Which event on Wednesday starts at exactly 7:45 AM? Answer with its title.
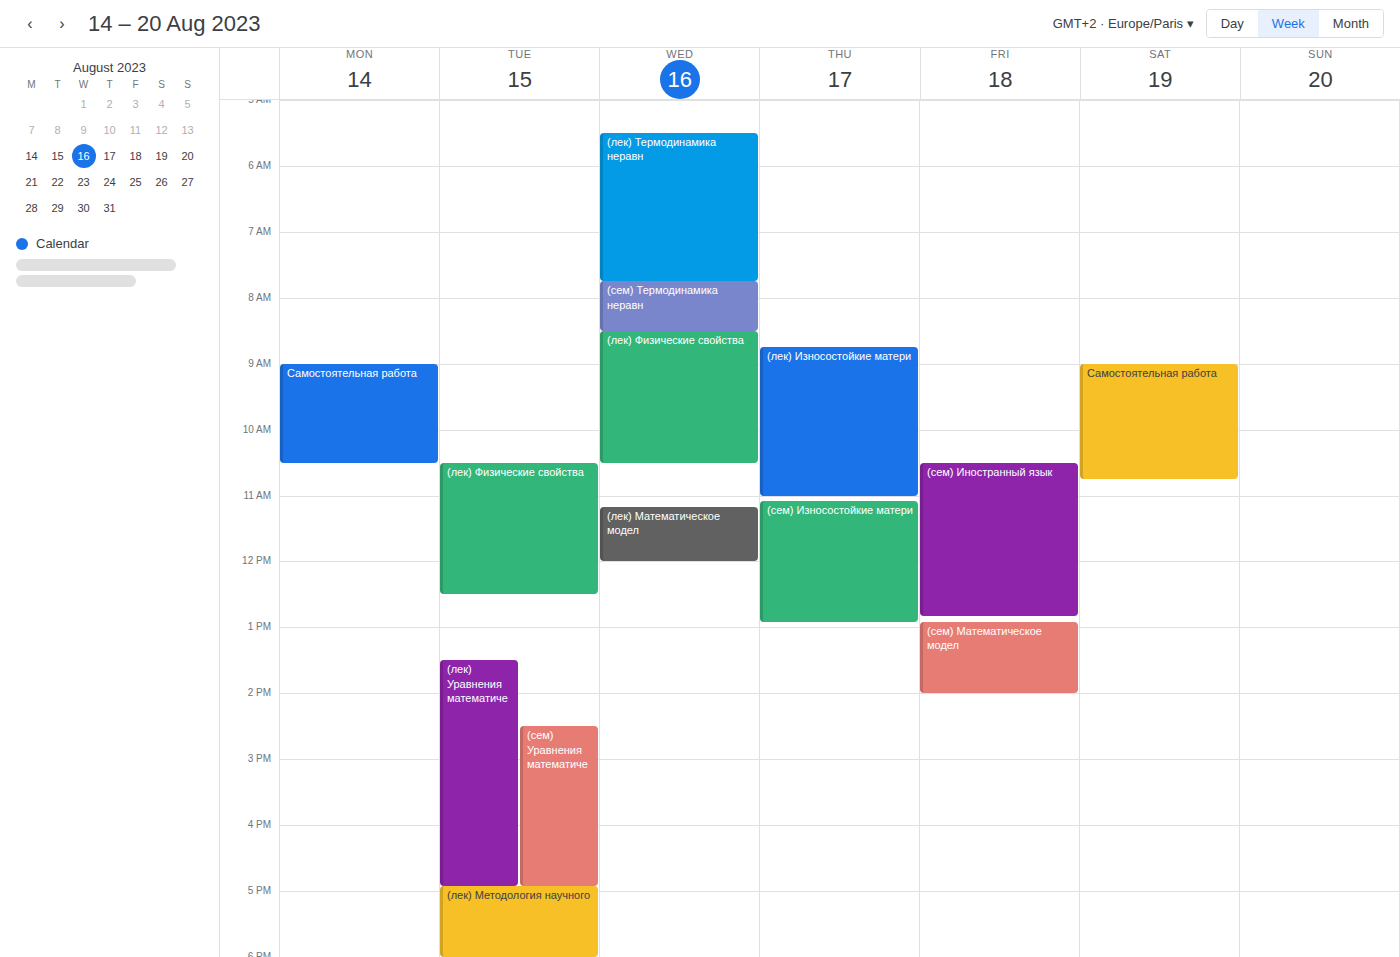
"(сем) Термодинамика неравн"